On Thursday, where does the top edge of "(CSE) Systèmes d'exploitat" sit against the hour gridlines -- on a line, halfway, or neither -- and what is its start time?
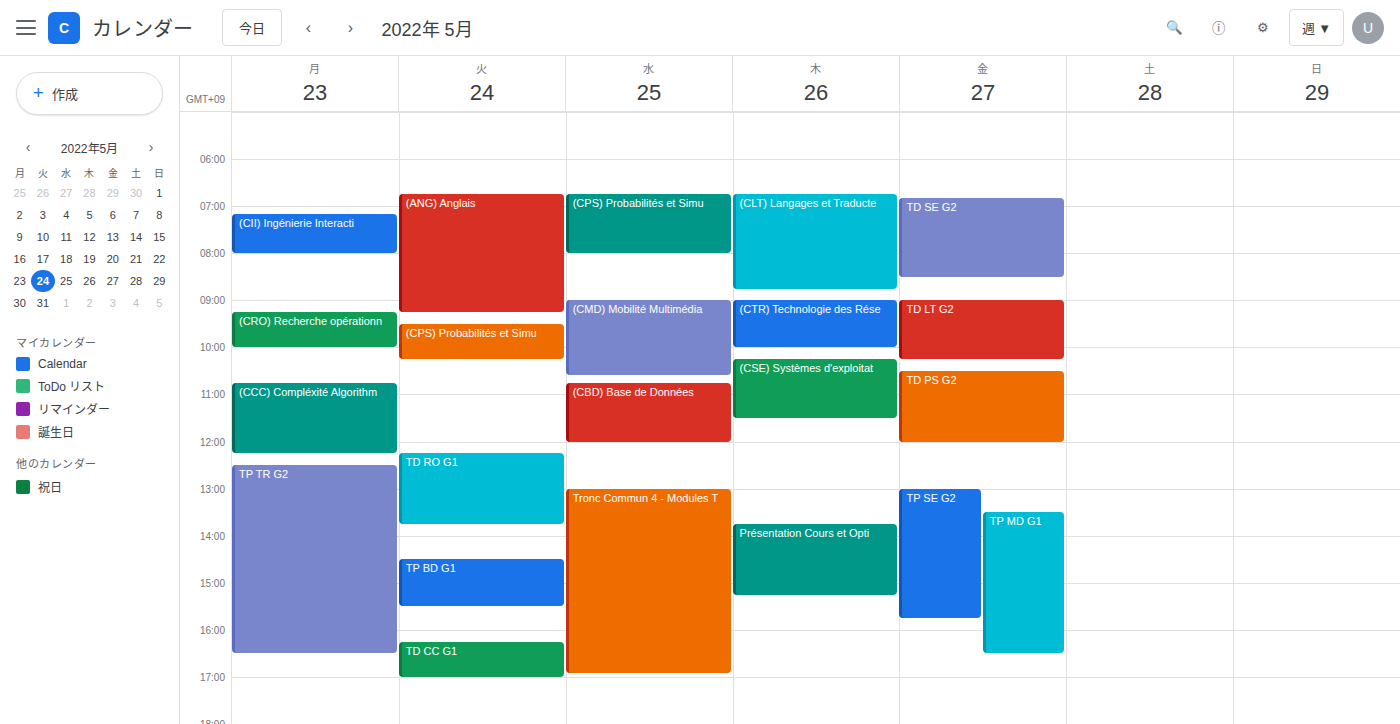
10:15 AM -- neither: a quarter of the way from the 10 AM line to the 11 AM line.